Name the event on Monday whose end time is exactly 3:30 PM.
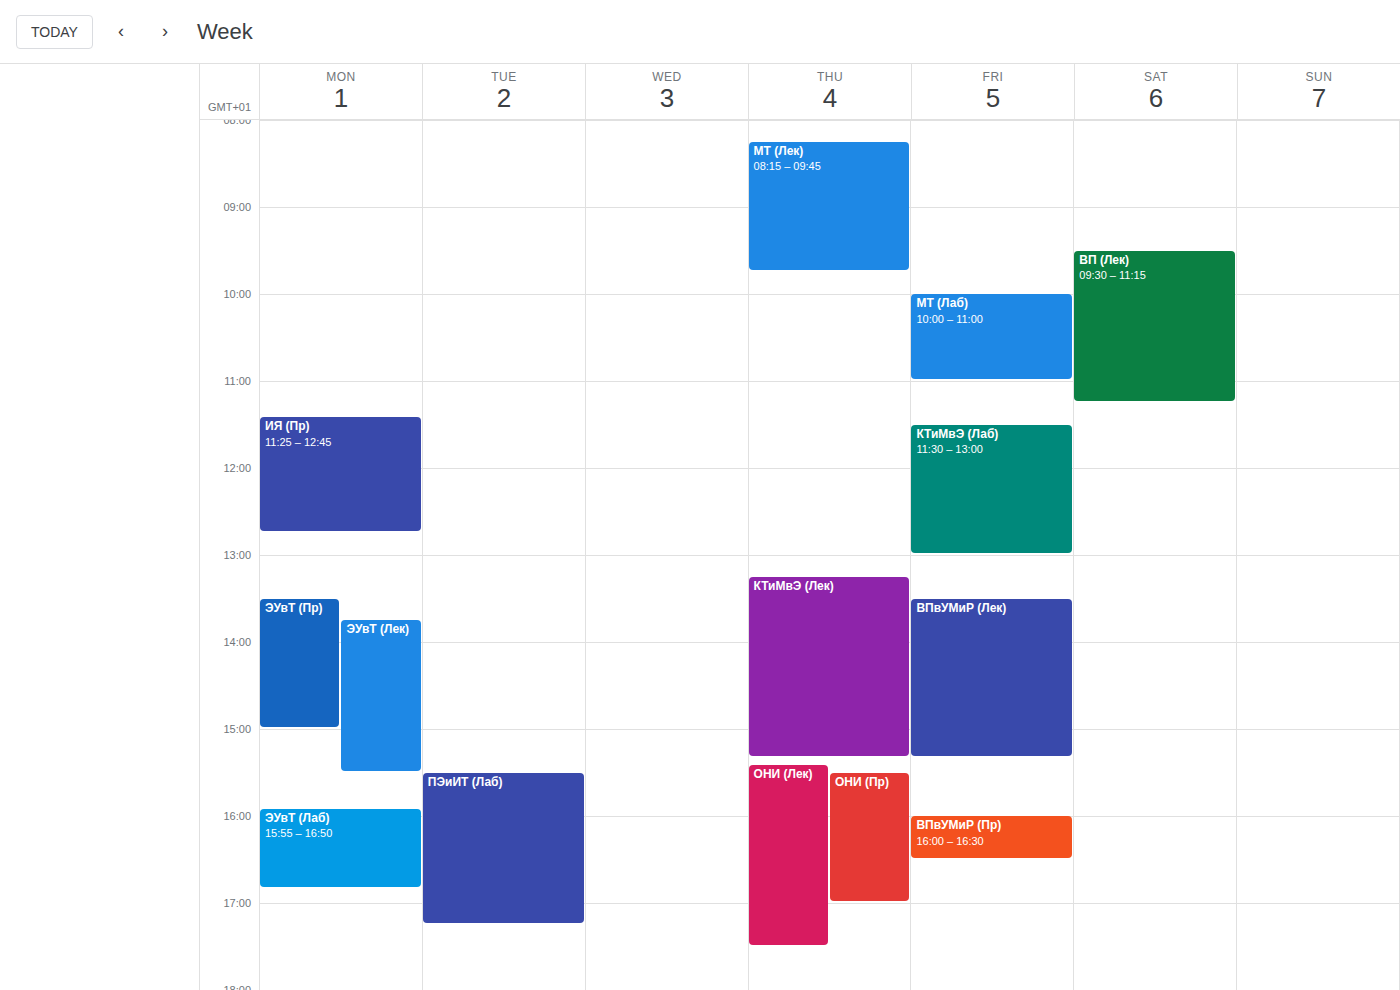
"ЭУвТ (Лек)"